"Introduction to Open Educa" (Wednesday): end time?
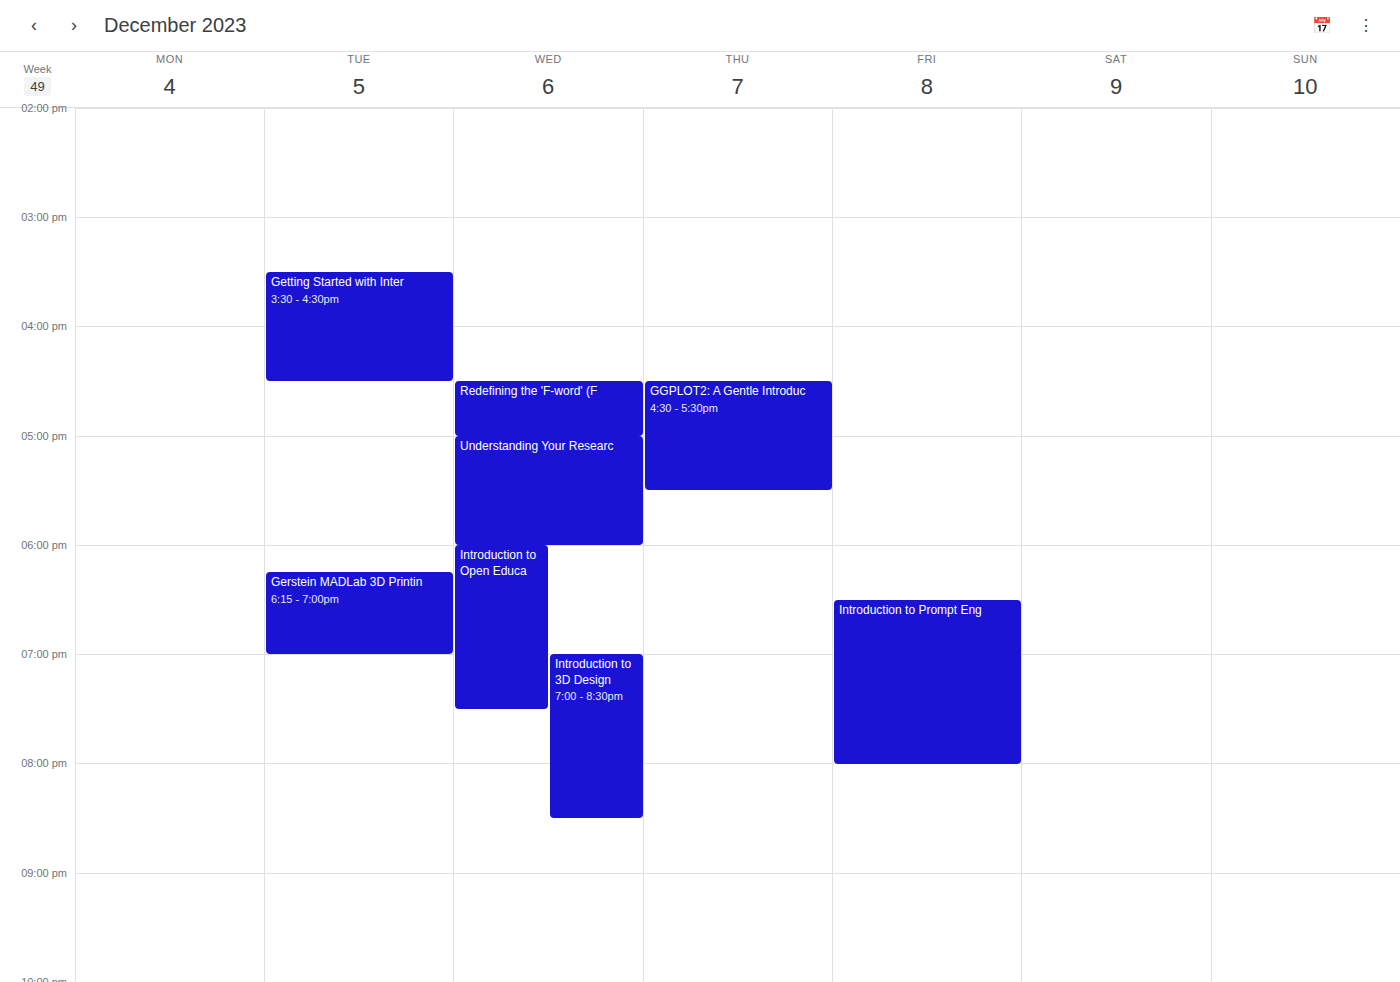
7:30 PM